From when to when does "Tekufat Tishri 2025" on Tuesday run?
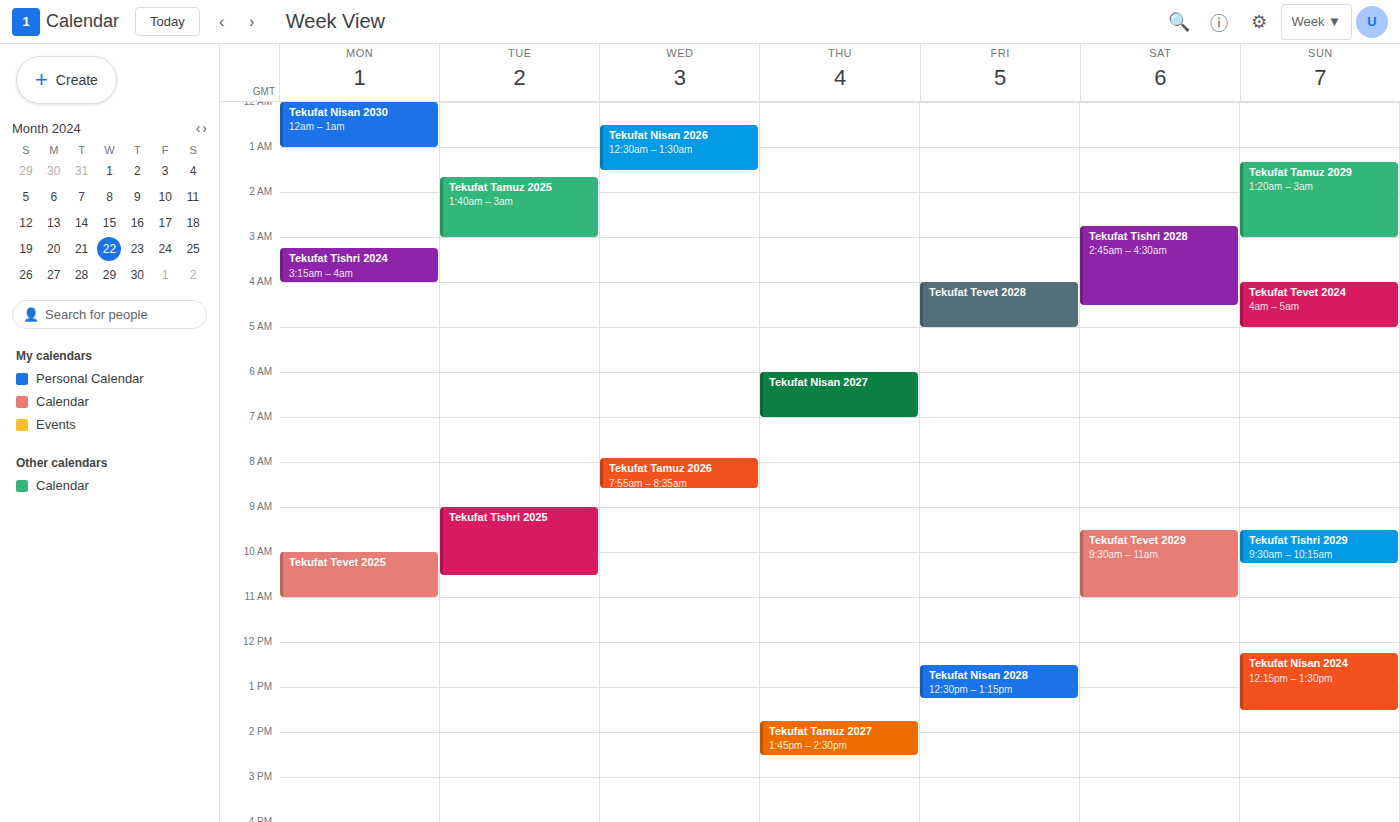
9:00 AM to 10:30 AM